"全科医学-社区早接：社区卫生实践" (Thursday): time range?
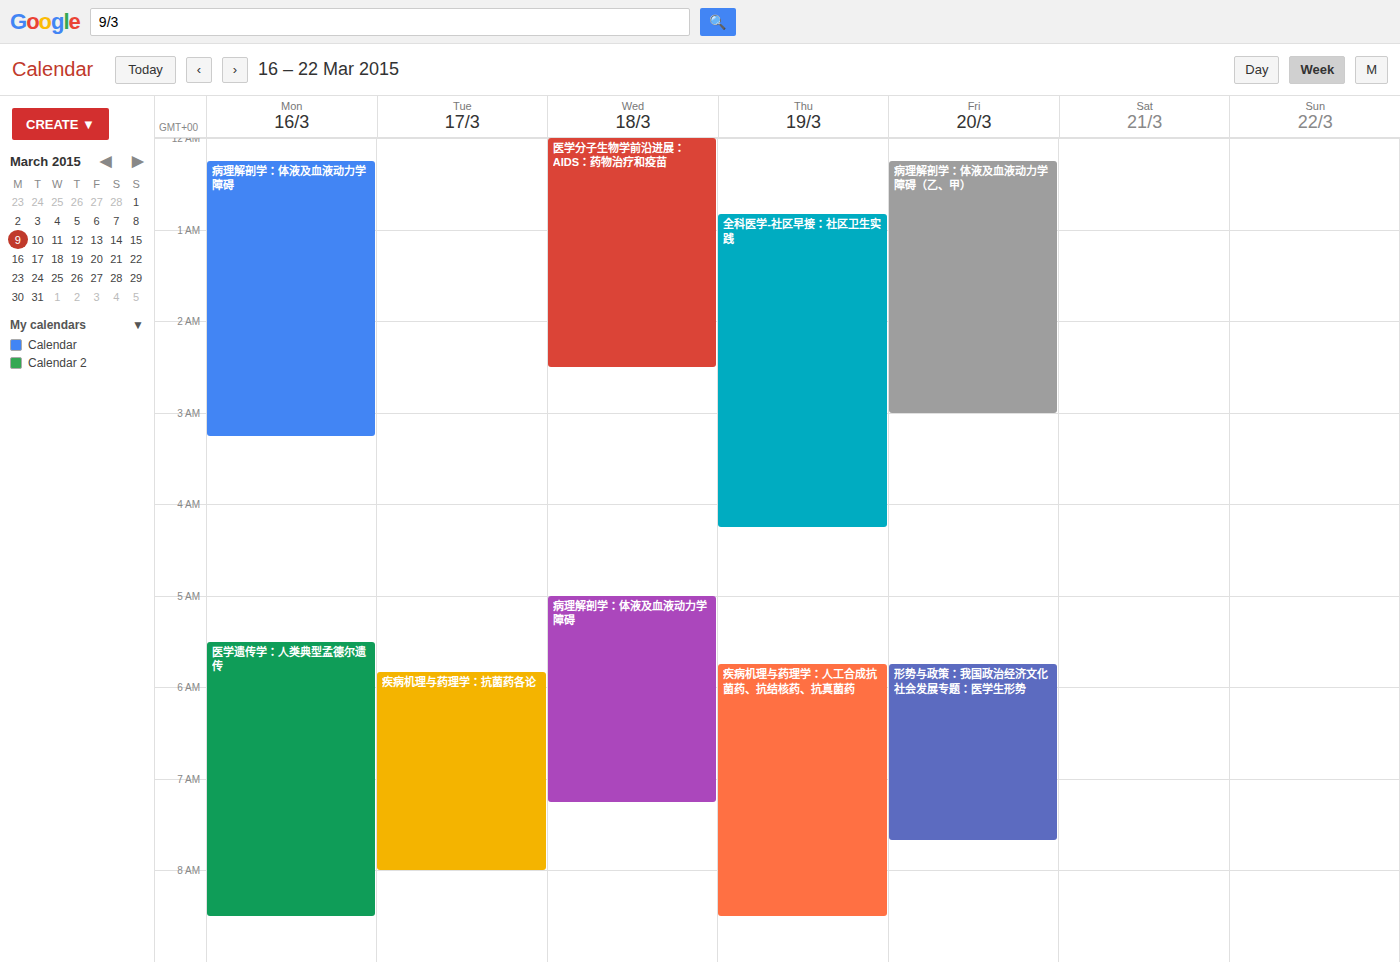
12:50 AM to 4:15 AM